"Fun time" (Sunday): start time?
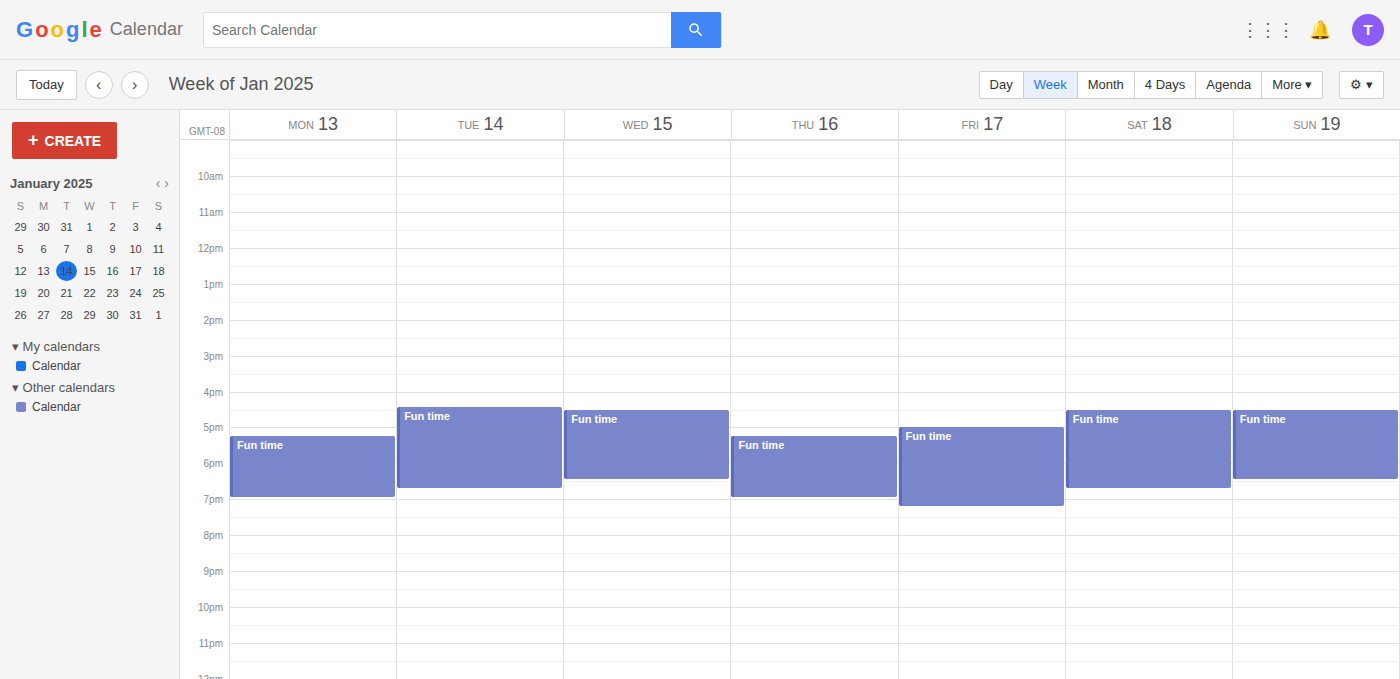
4:30 PM